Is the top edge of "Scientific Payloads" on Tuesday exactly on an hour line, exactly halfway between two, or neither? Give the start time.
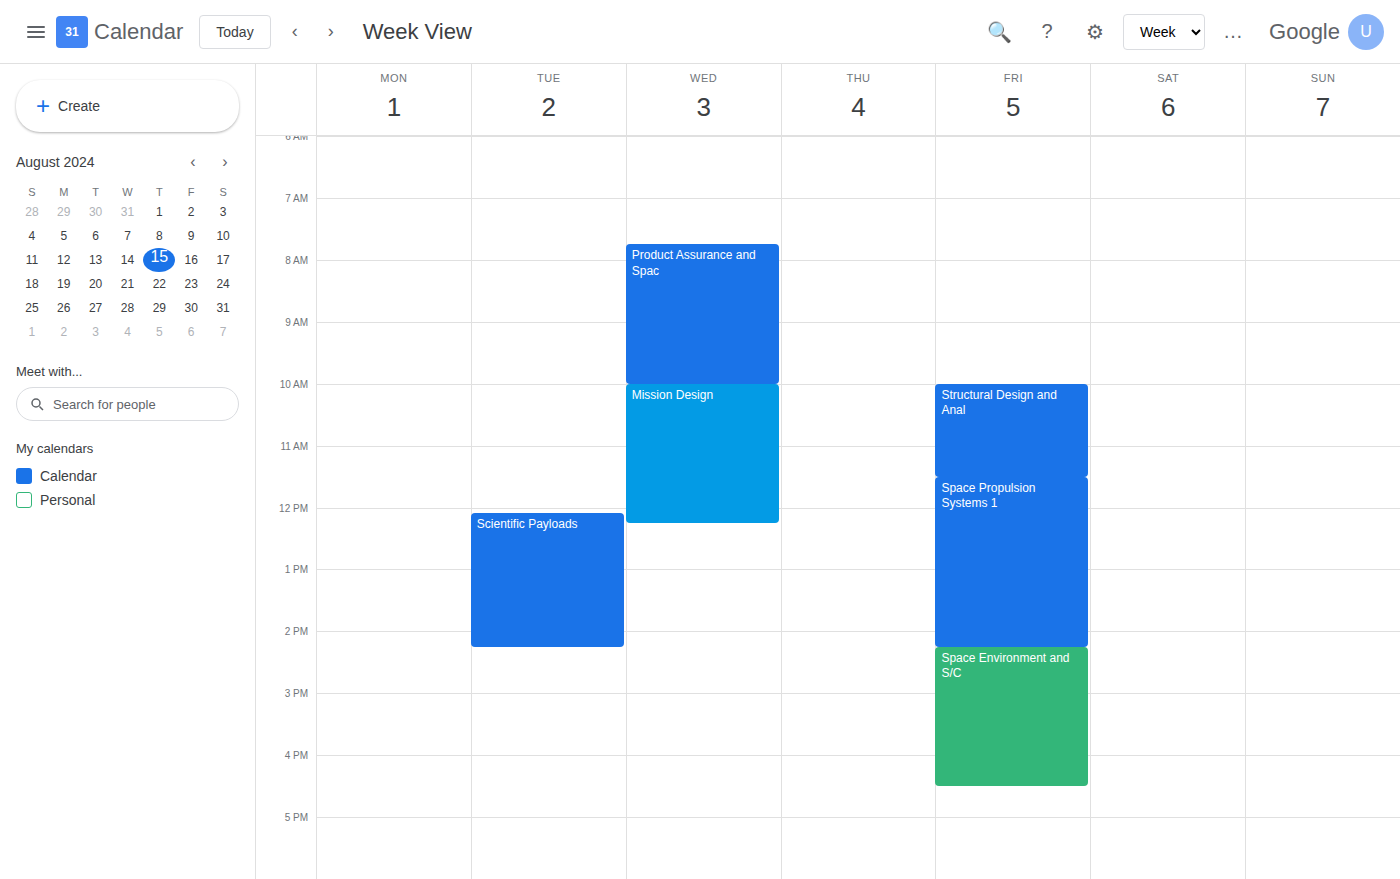
12:05 PM -- neither: 5 minutes below the 12 PM line and 55 minutes above the 1 PM line.